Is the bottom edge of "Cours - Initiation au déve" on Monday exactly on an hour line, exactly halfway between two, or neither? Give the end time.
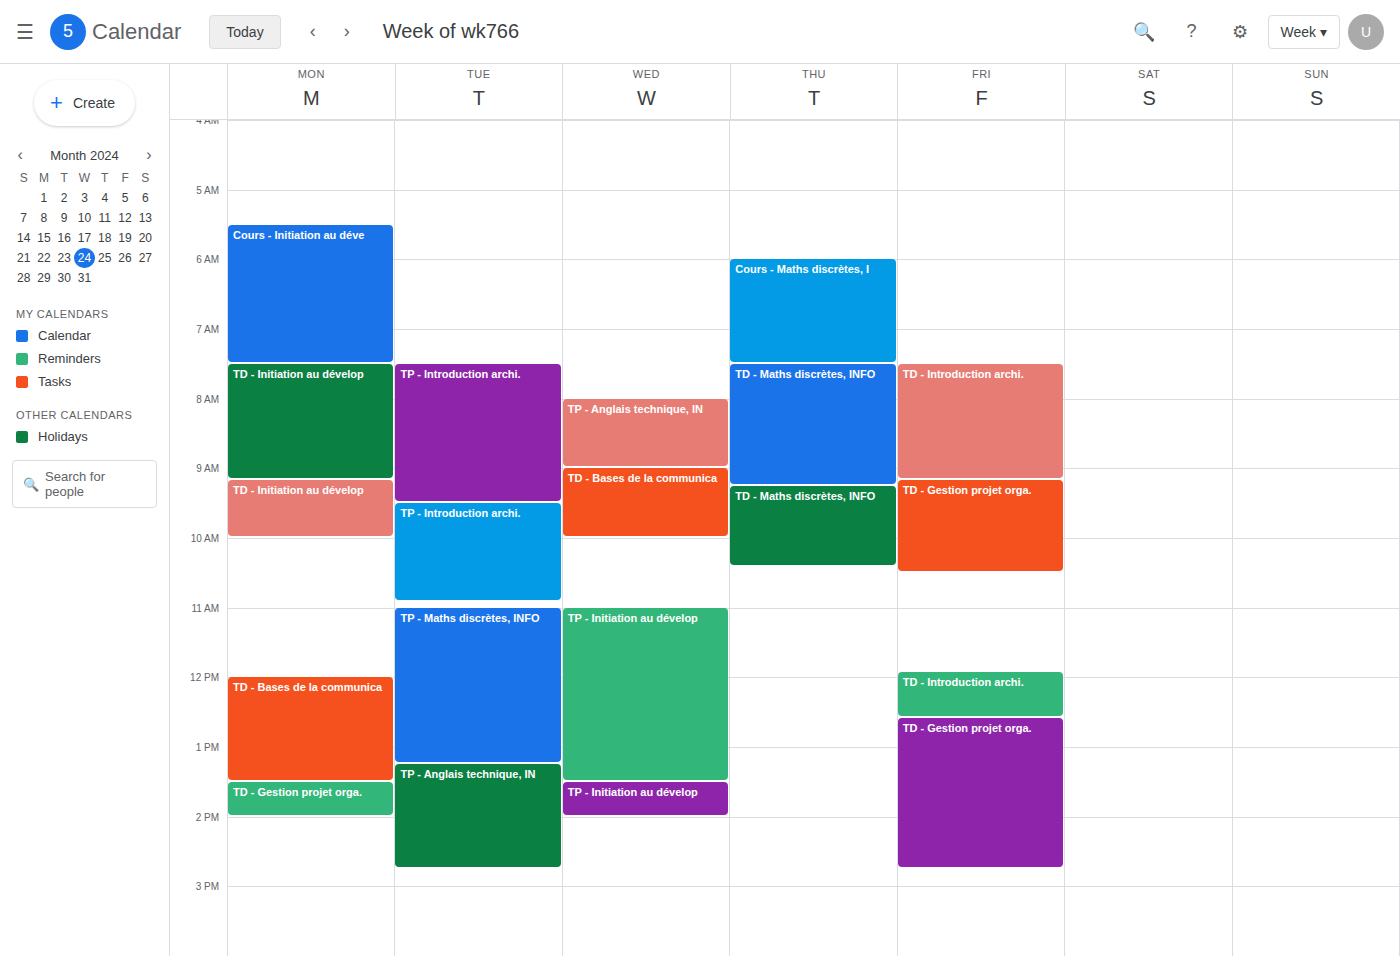
7:30 AM -- halfway between the 7 AM and 8 AM lines.